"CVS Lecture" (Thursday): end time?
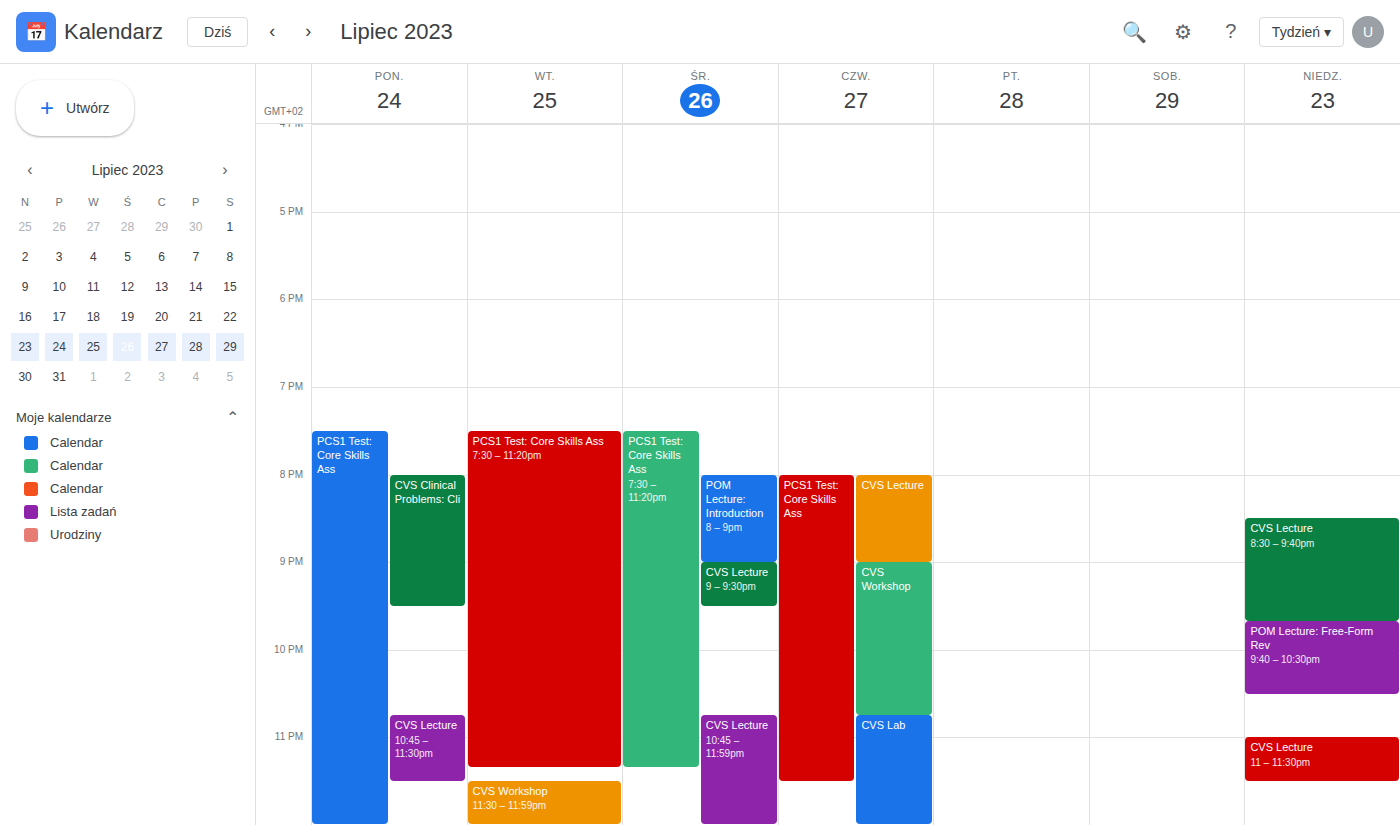
9:00 PM